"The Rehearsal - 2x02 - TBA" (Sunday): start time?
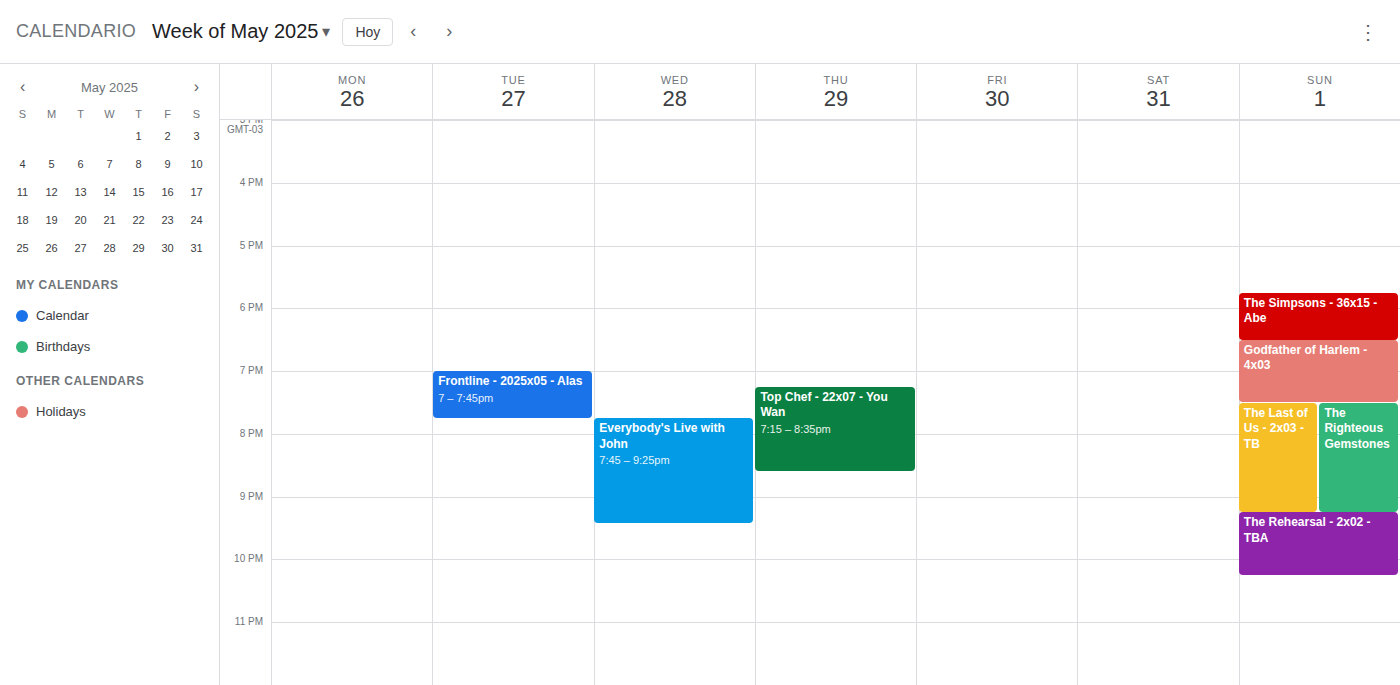
9:15 PM